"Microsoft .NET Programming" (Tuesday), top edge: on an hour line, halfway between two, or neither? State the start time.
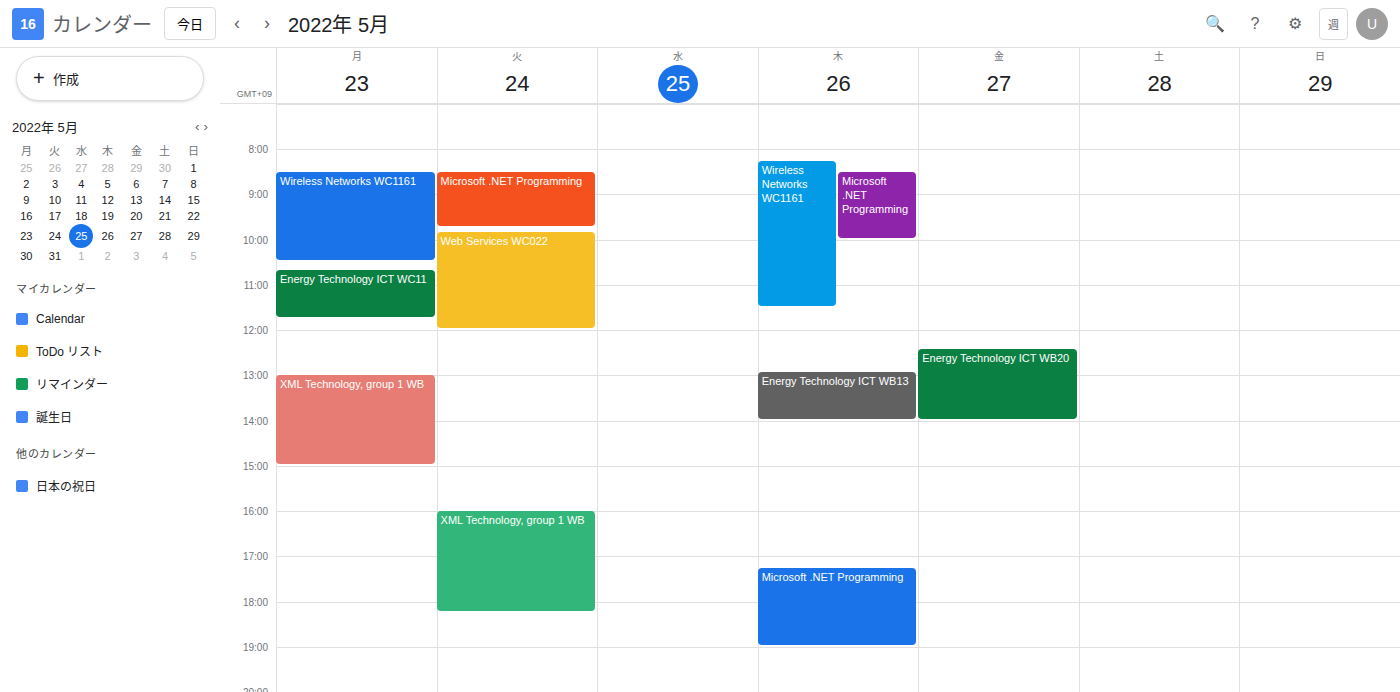
8:30 AM -- halfway between the 8 AM and 9 AM lines.